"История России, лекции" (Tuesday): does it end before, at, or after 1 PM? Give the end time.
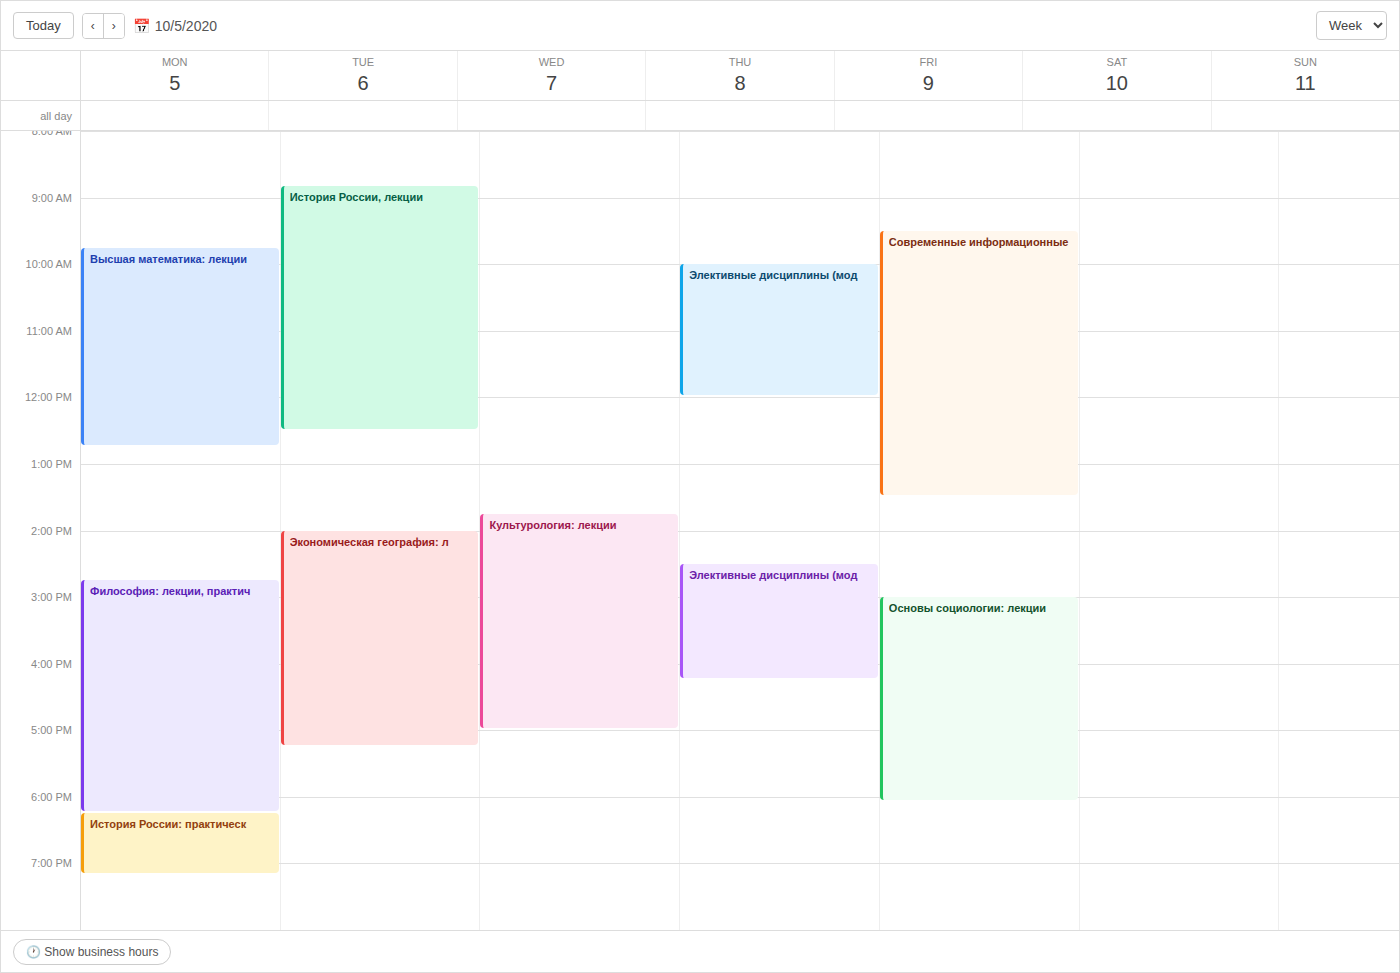
12:30 PM -- before 1 PM, 30 minutes above the 1 PM line.